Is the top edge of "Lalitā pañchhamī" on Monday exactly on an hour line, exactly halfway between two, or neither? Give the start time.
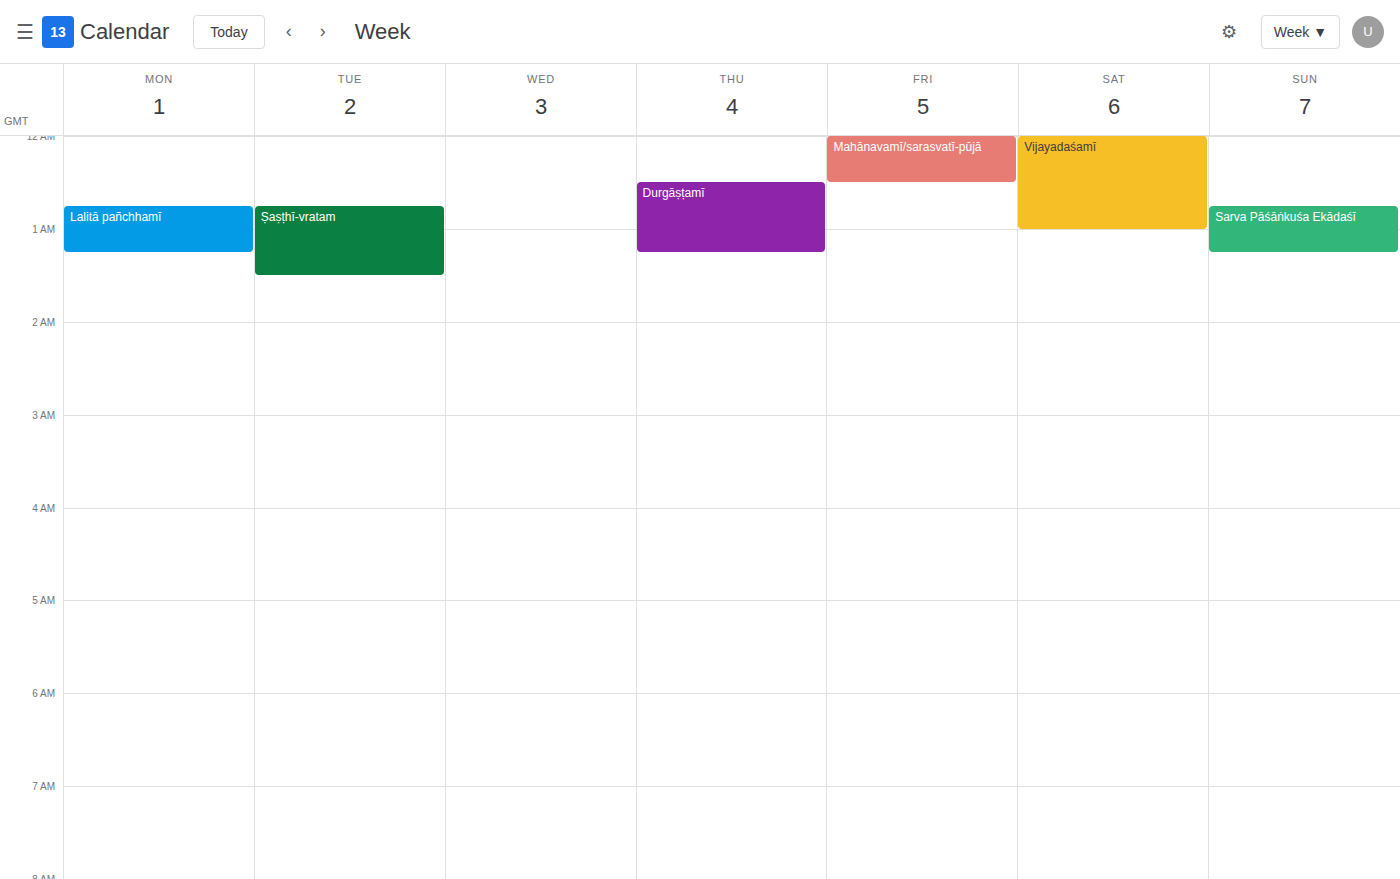
12:45 AM -- neither: three quarters of the way from the 12 AM line to the 1 AM line.